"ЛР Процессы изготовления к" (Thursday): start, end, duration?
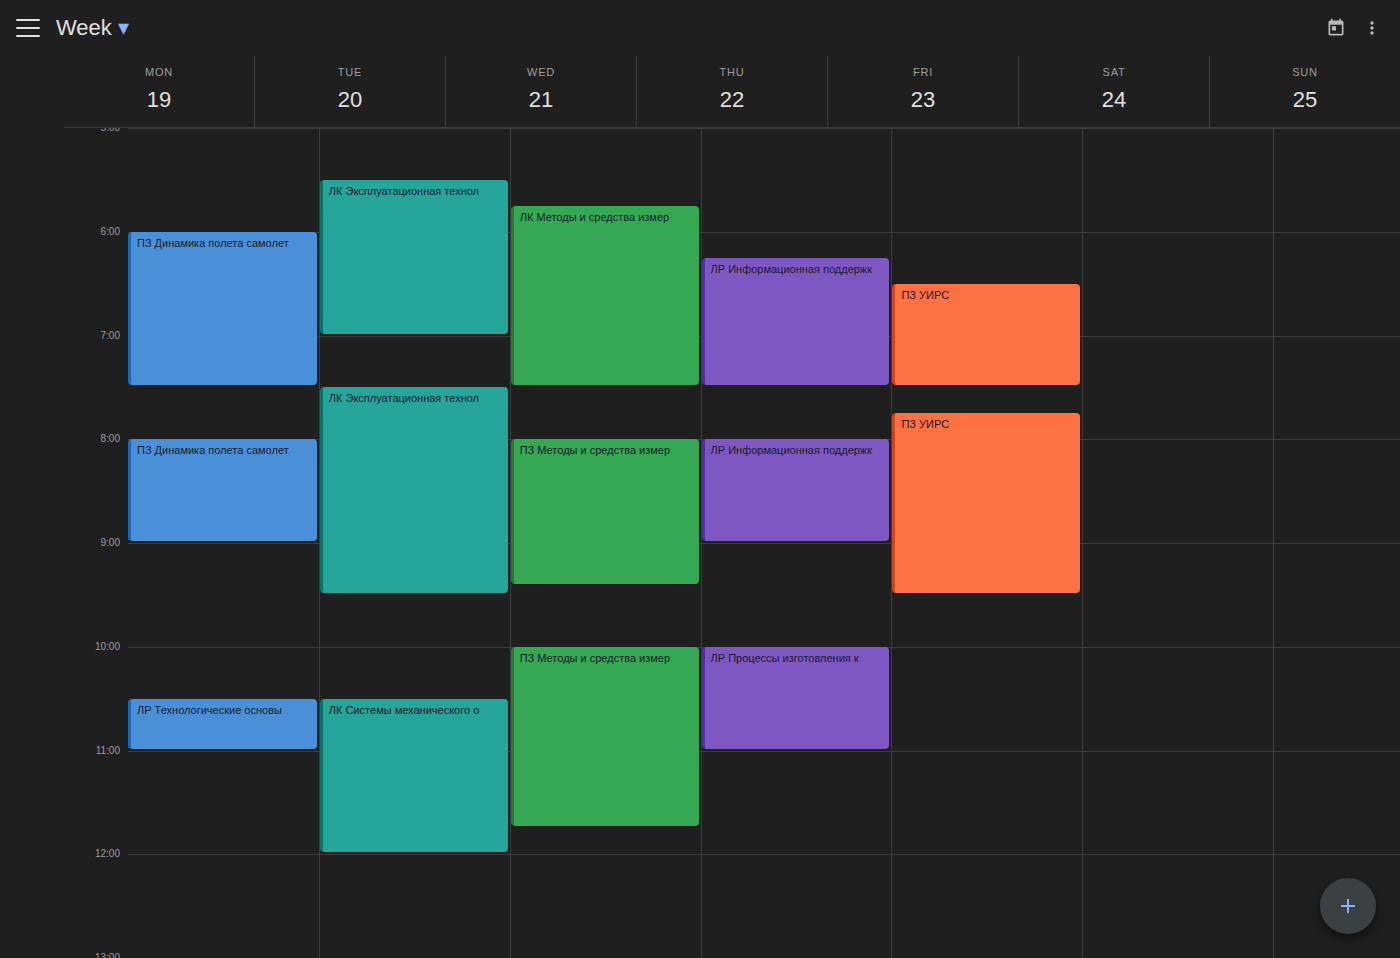
10:00 AM to 11:00 AM, 1 hour